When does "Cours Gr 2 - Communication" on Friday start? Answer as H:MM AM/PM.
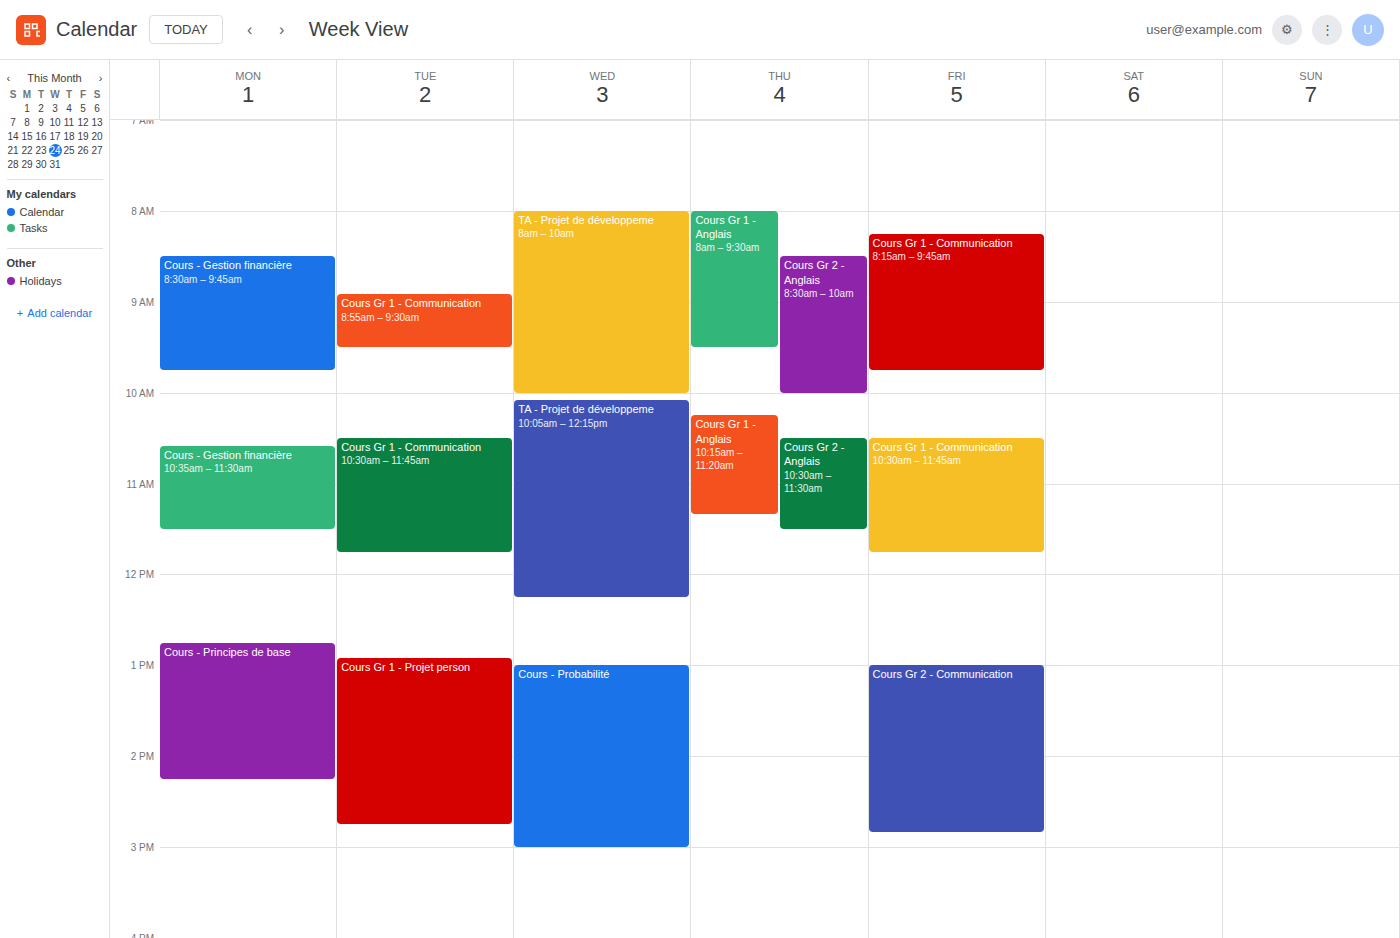
1:00 PM